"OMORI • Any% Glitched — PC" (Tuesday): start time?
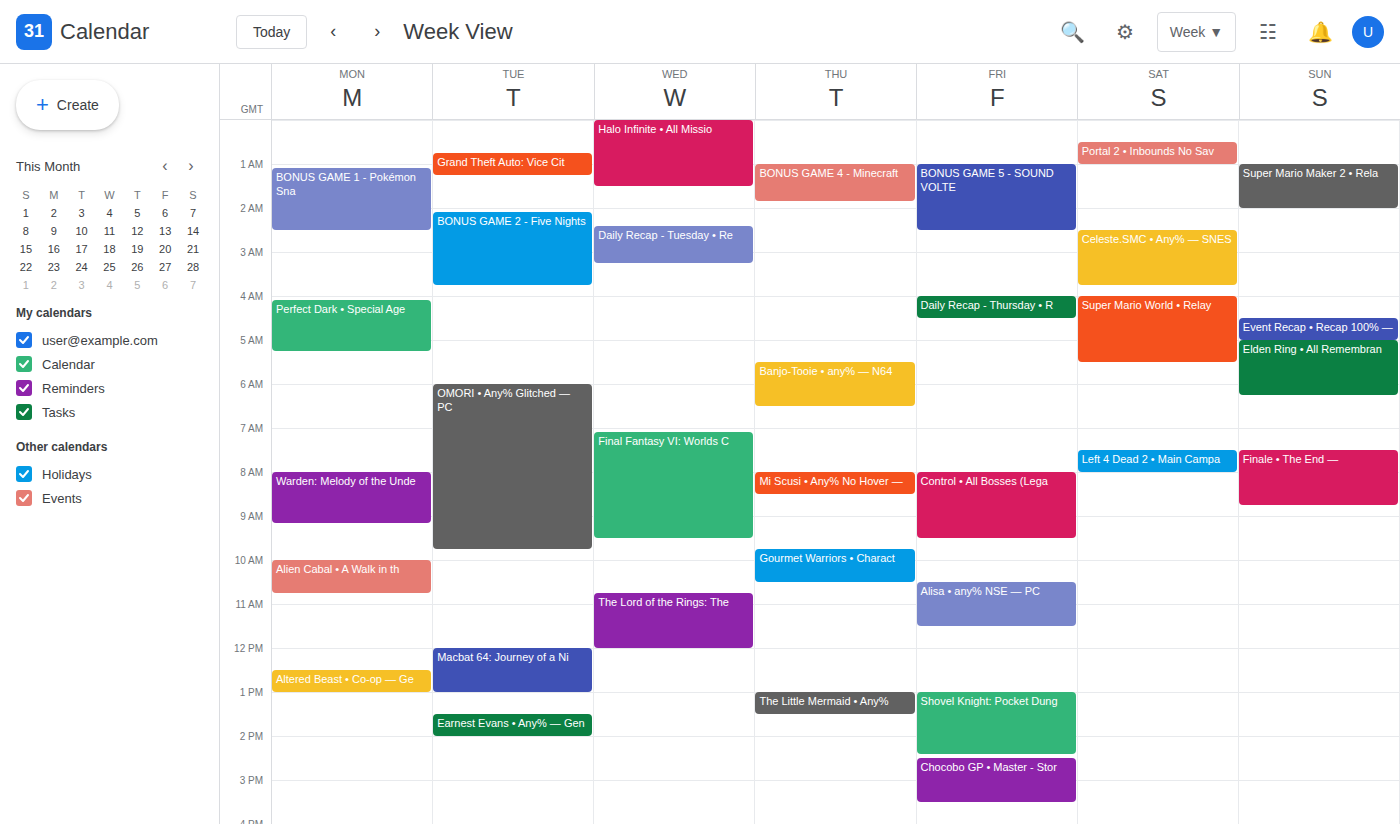
6:00 AM